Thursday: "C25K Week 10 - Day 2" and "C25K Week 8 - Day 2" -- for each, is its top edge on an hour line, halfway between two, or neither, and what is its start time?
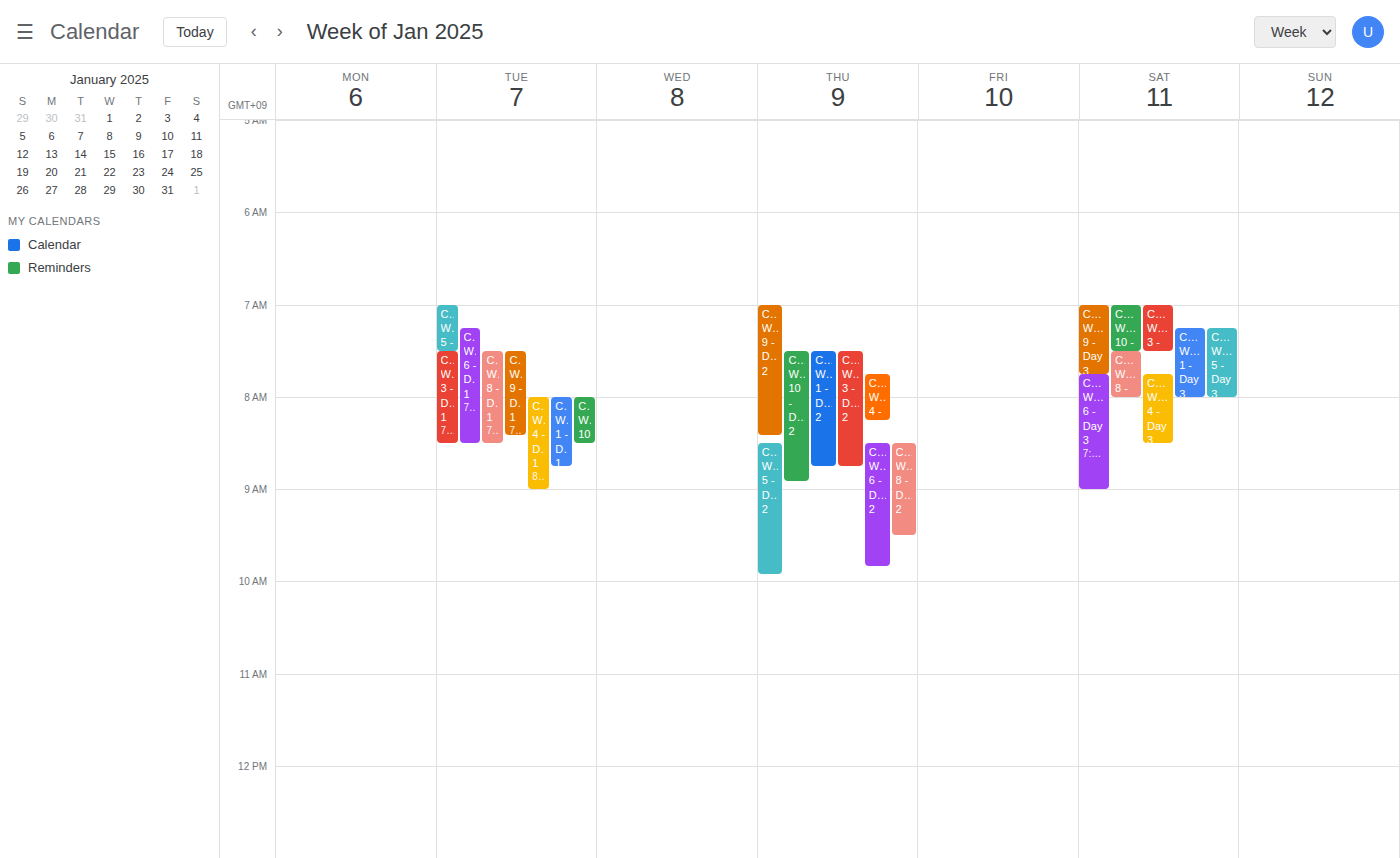
"C25K Week 10 - Day 2": 7:30 AM, halfway between the 7 AM and 8 AM lines. "C25K Week 8 - Day 2": 8:30 AM, halfway between the 8 AM and 9 AM lines.